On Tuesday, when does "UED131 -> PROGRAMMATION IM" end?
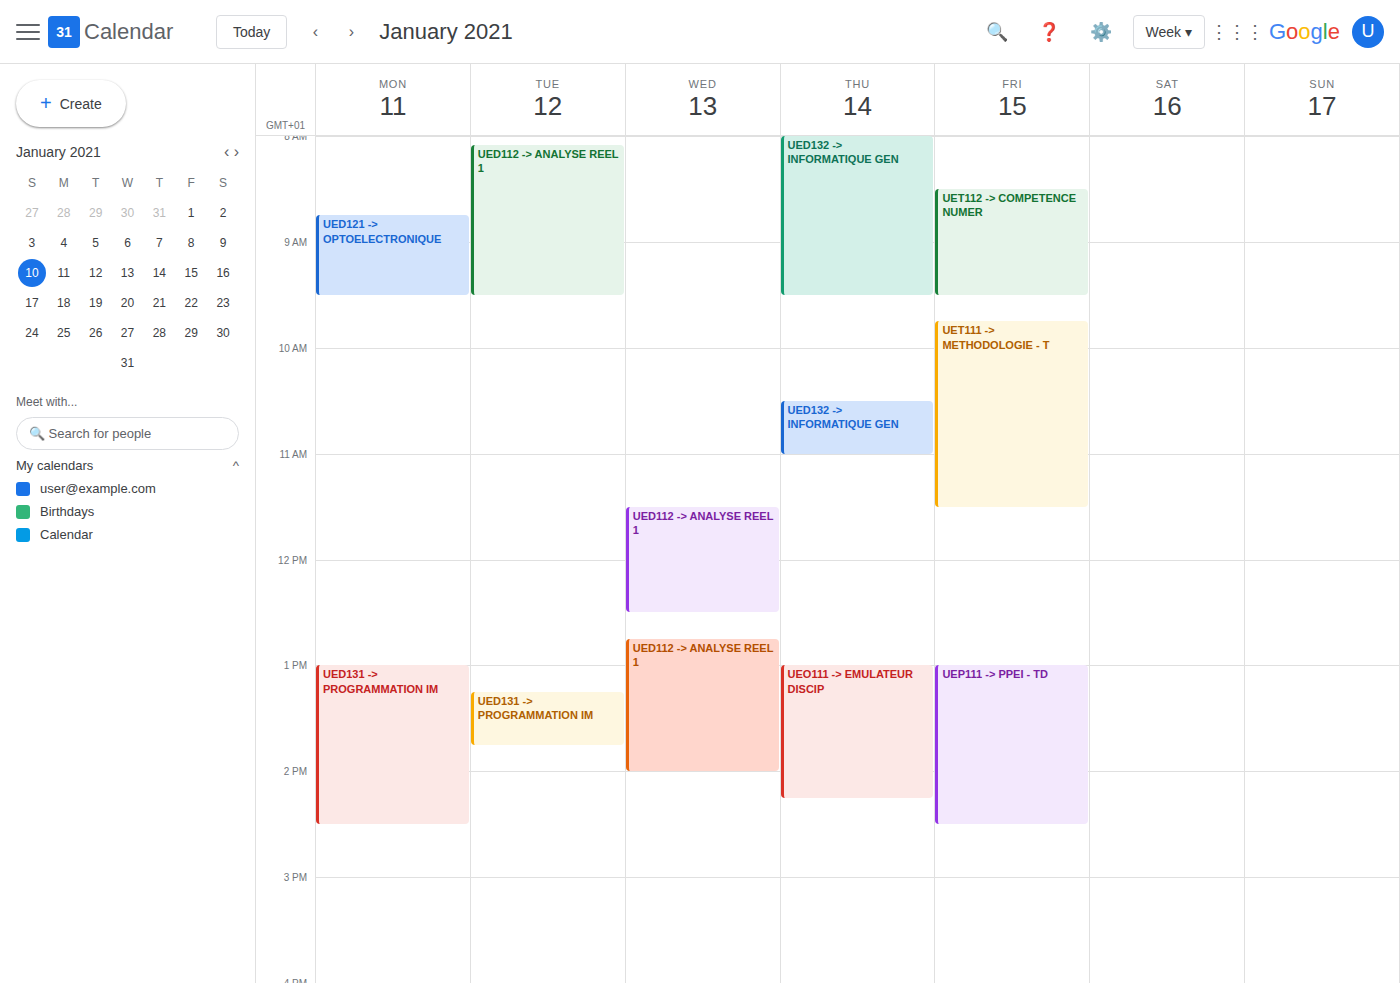
13:45